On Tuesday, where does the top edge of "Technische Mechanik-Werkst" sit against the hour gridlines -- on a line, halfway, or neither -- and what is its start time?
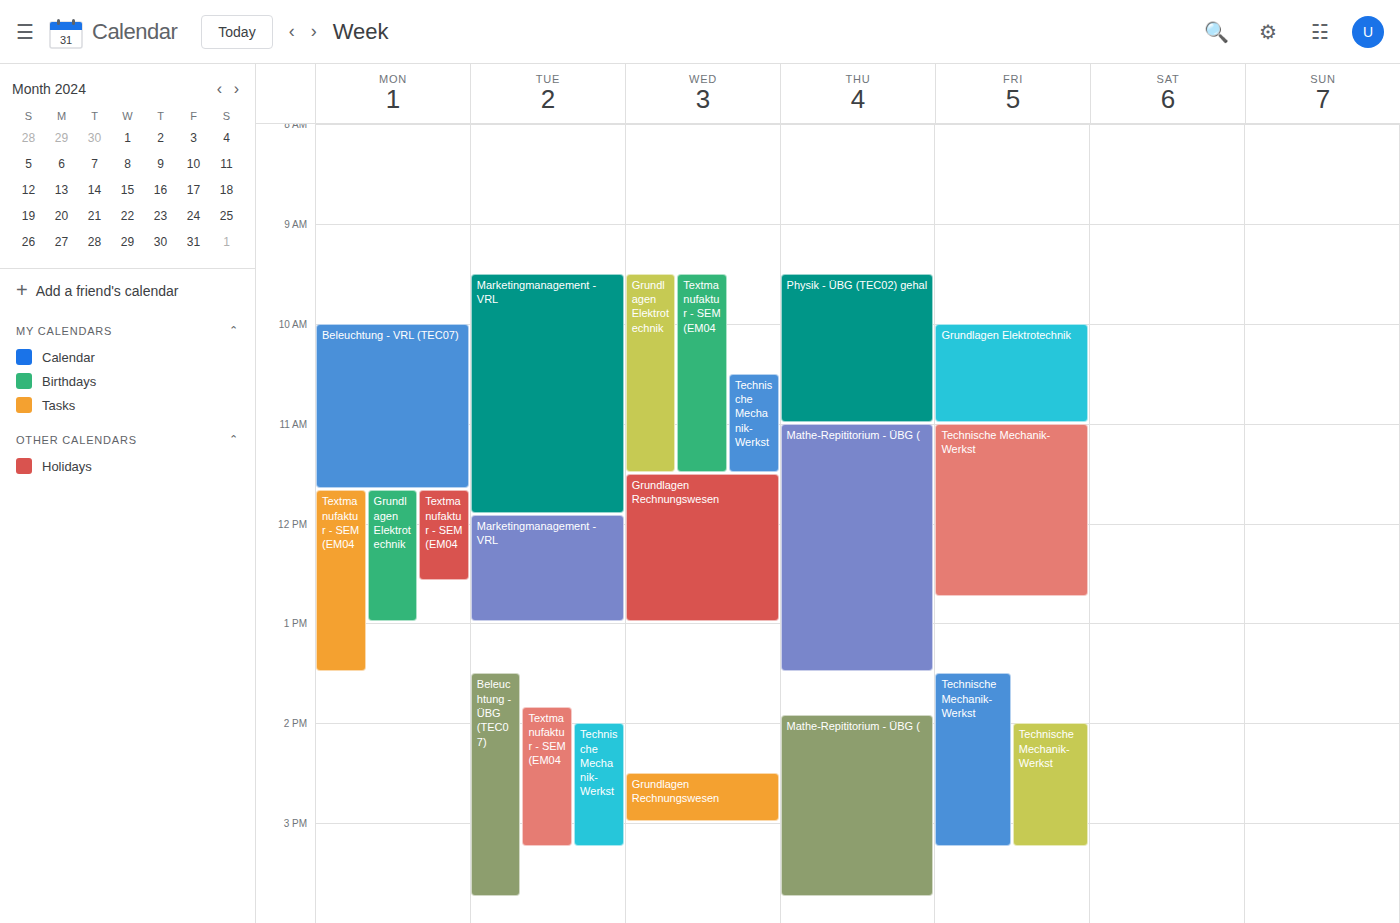
2:00 PM -- exactly on the 2 PM line.